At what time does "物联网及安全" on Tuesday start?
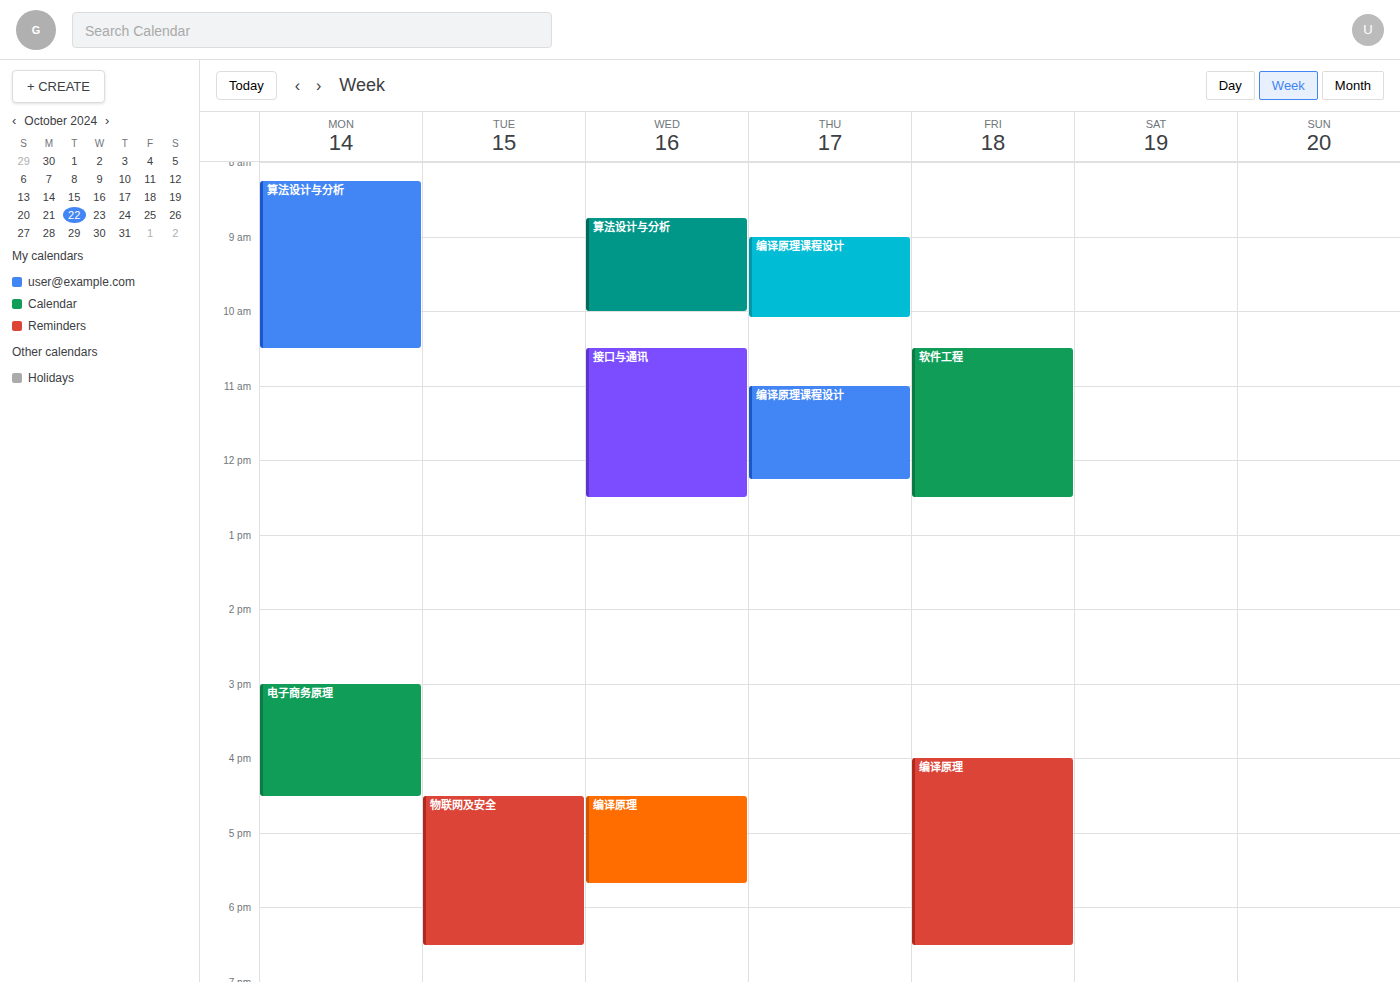
4:30 PM